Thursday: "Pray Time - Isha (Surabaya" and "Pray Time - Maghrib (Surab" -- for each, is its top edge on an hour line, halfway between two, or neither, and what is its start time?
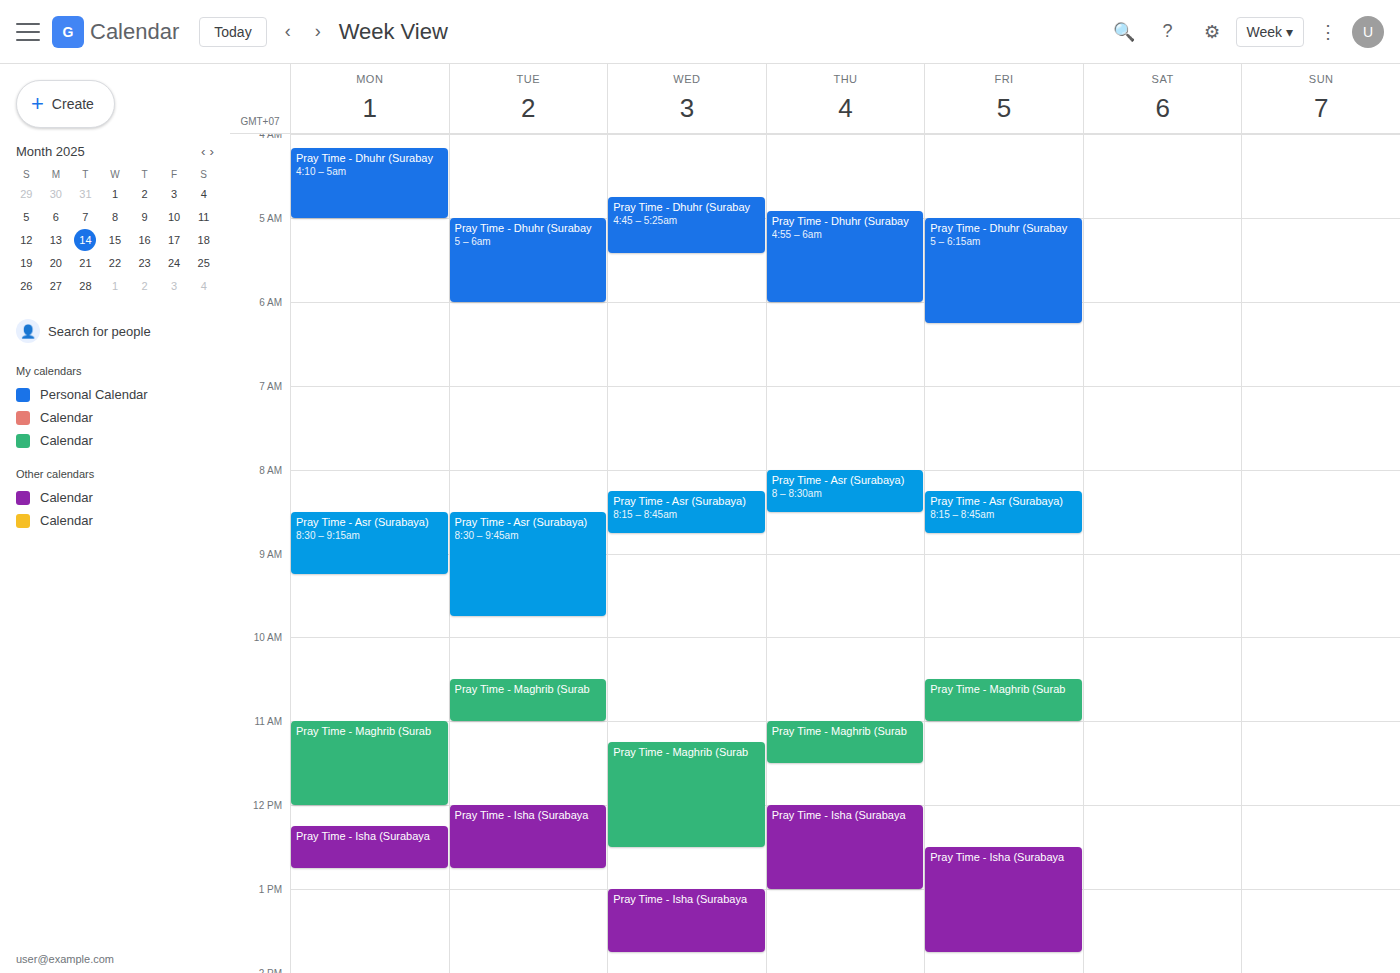
"Pray Time - Isha (Surabaya": 12:00, exactly on the 12:00 line. "Pray Time - Maghrib (Surab": 11:00, exactly on the 11:00 line.